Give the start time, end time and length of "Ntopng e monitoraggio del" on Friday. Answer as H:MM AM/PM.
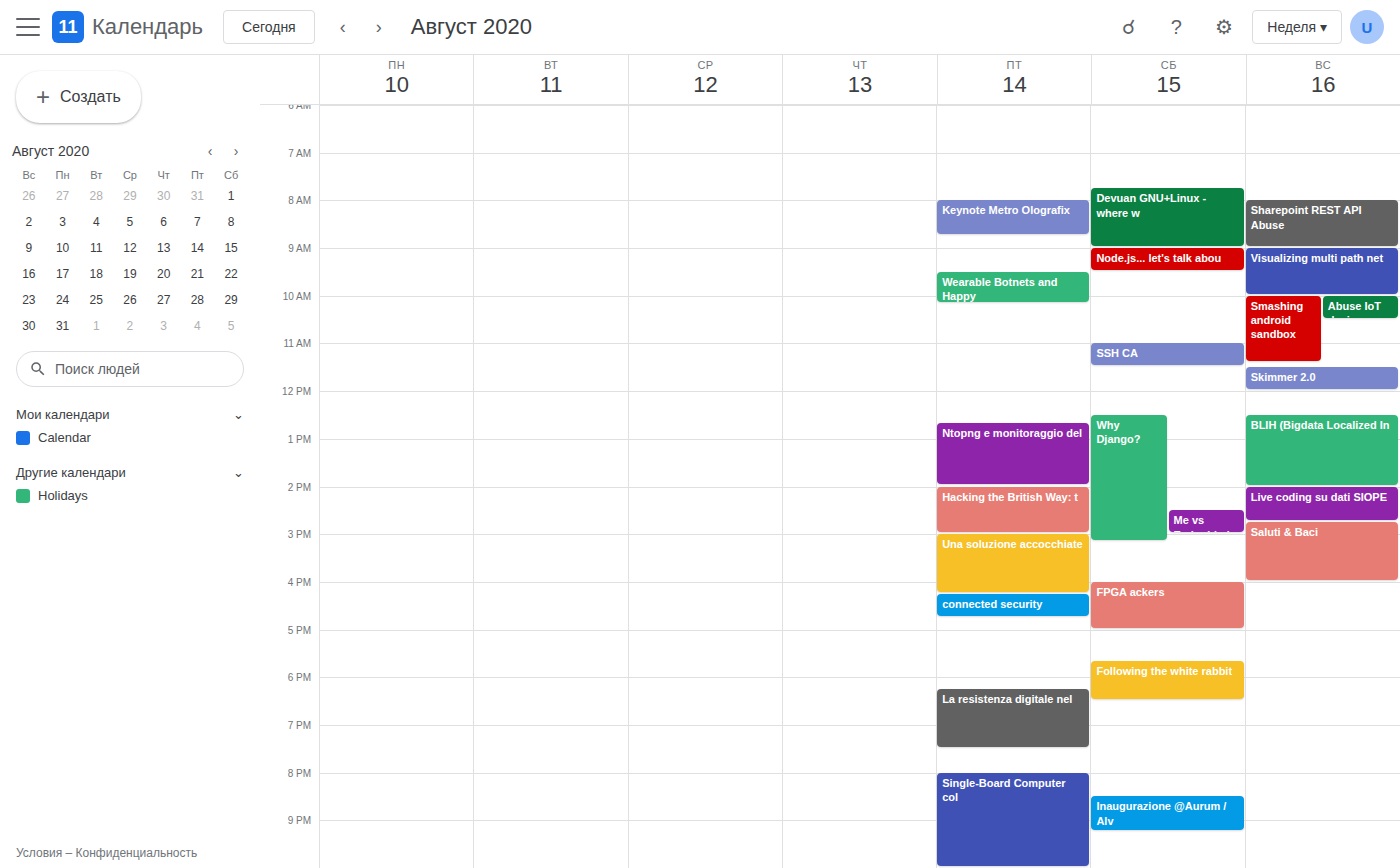
12:40 PM to 2:00 PM, 1 hour 20 minutes